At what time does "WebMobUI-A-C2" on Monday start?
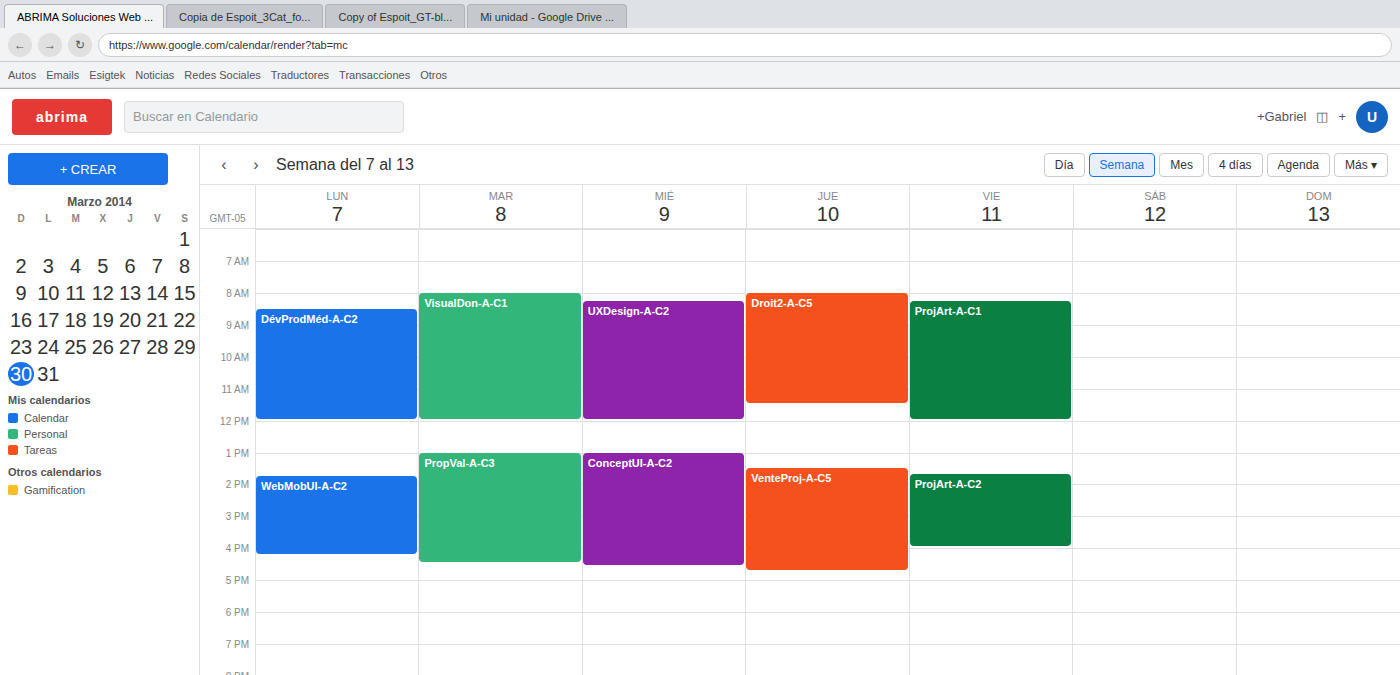
1:45 PM